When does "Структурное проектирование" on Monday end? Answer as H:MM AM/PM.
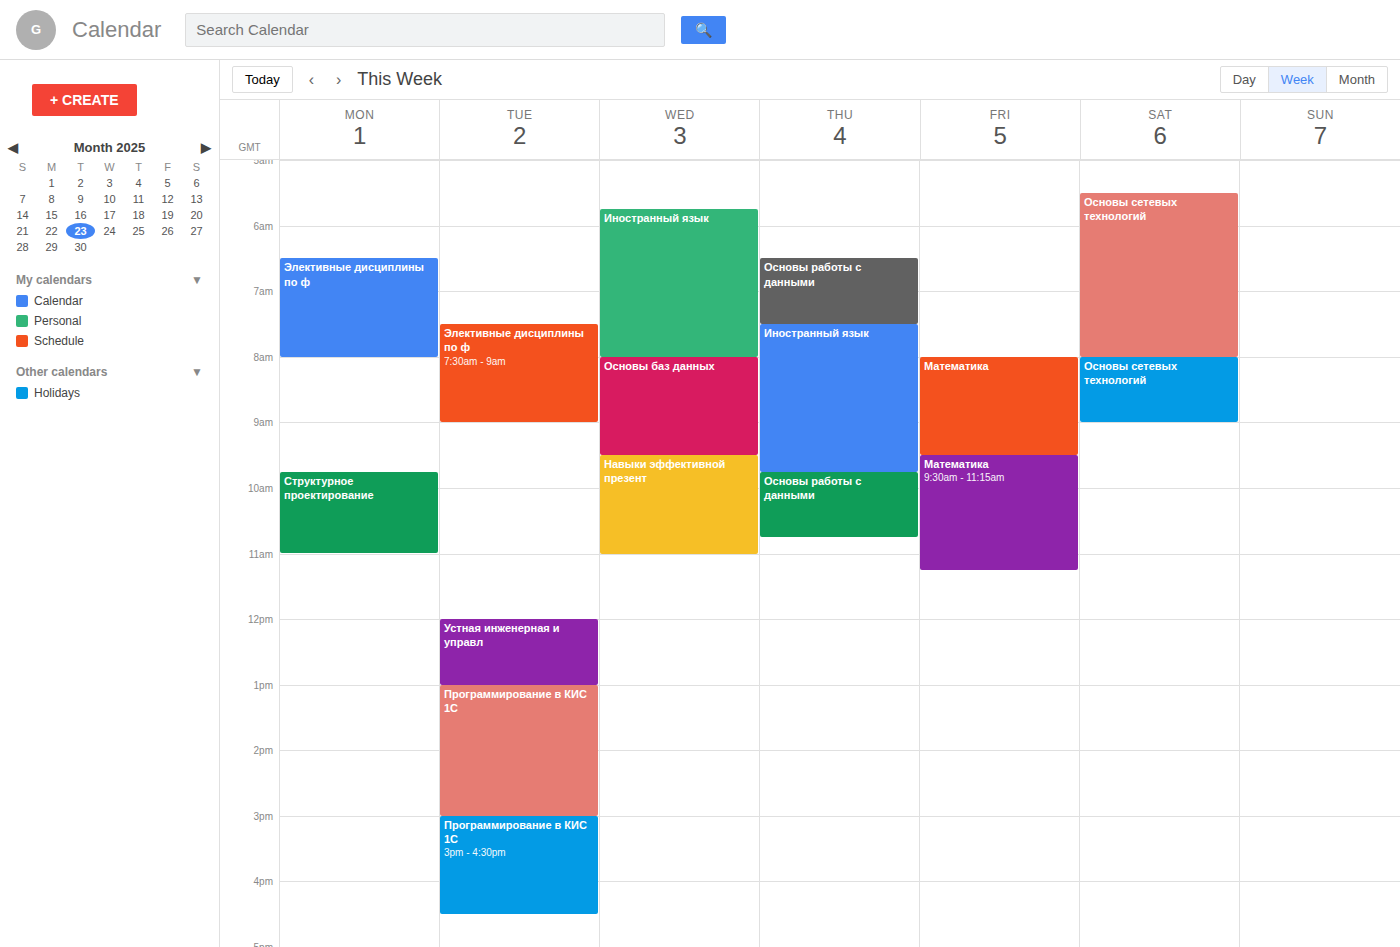
11:00 AM